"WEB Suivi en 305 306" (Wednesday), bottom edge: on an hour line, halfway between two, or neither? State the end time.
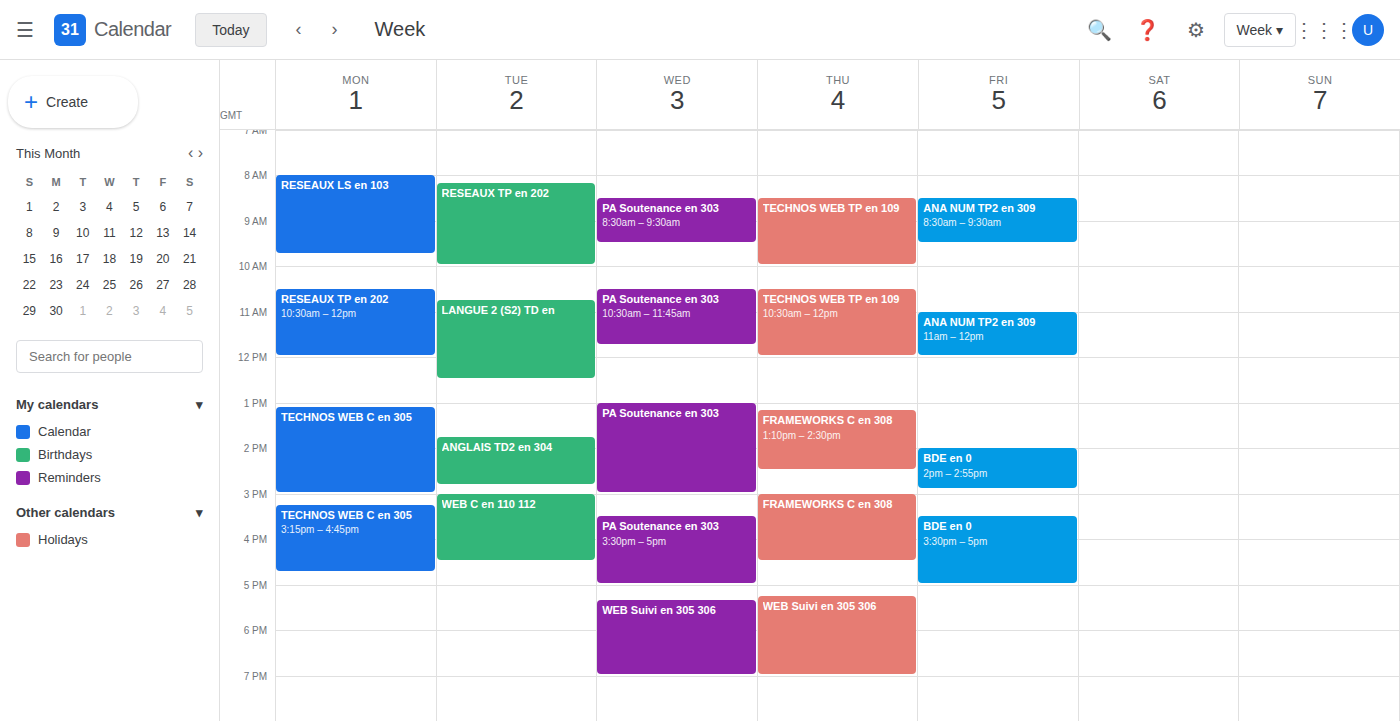
7:00 PM -- exactly on the 7 PM line.